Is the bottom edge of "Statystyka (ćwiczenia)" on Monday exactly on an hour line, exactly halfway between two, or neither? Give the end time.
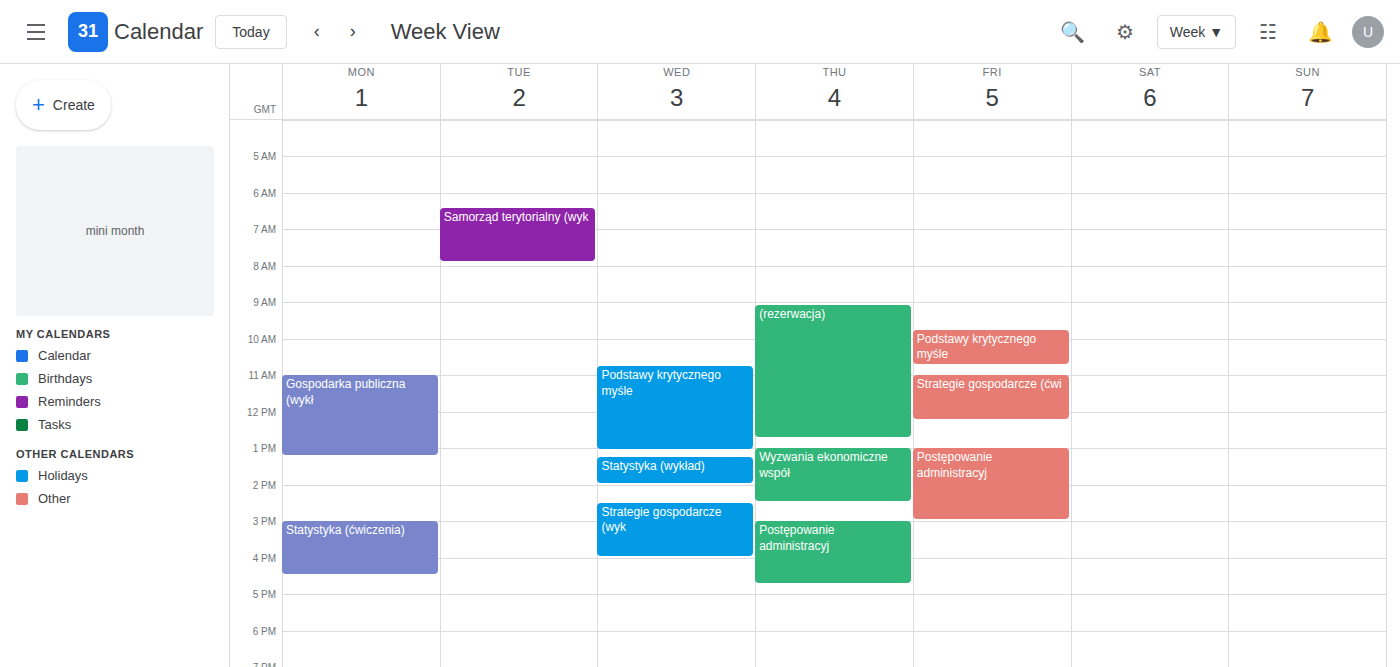
16:30 -- halfway between the 16:00 and 17:00 lines.